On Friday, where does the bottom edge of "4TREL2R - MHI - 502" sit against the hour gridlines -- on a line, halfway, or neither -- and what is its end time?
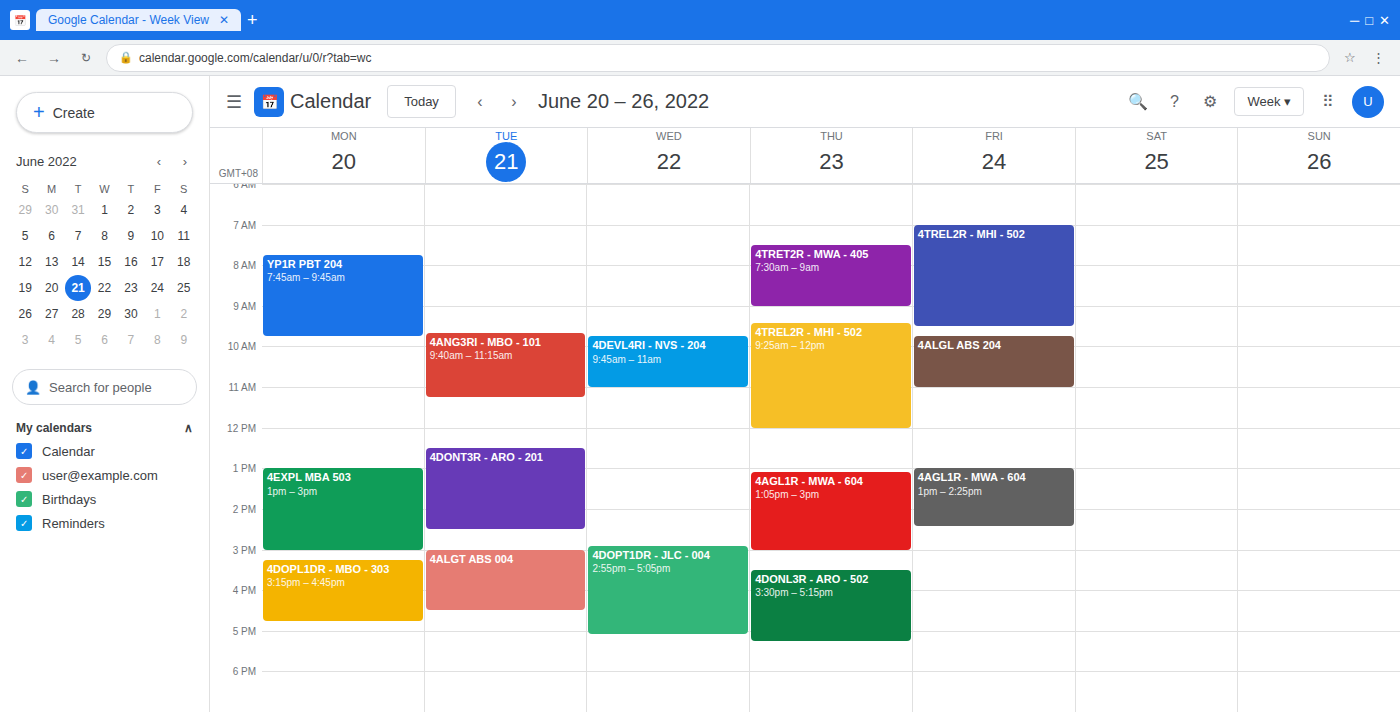
9:30 AM -- halfway between the 9 AM and 10 AM lines.